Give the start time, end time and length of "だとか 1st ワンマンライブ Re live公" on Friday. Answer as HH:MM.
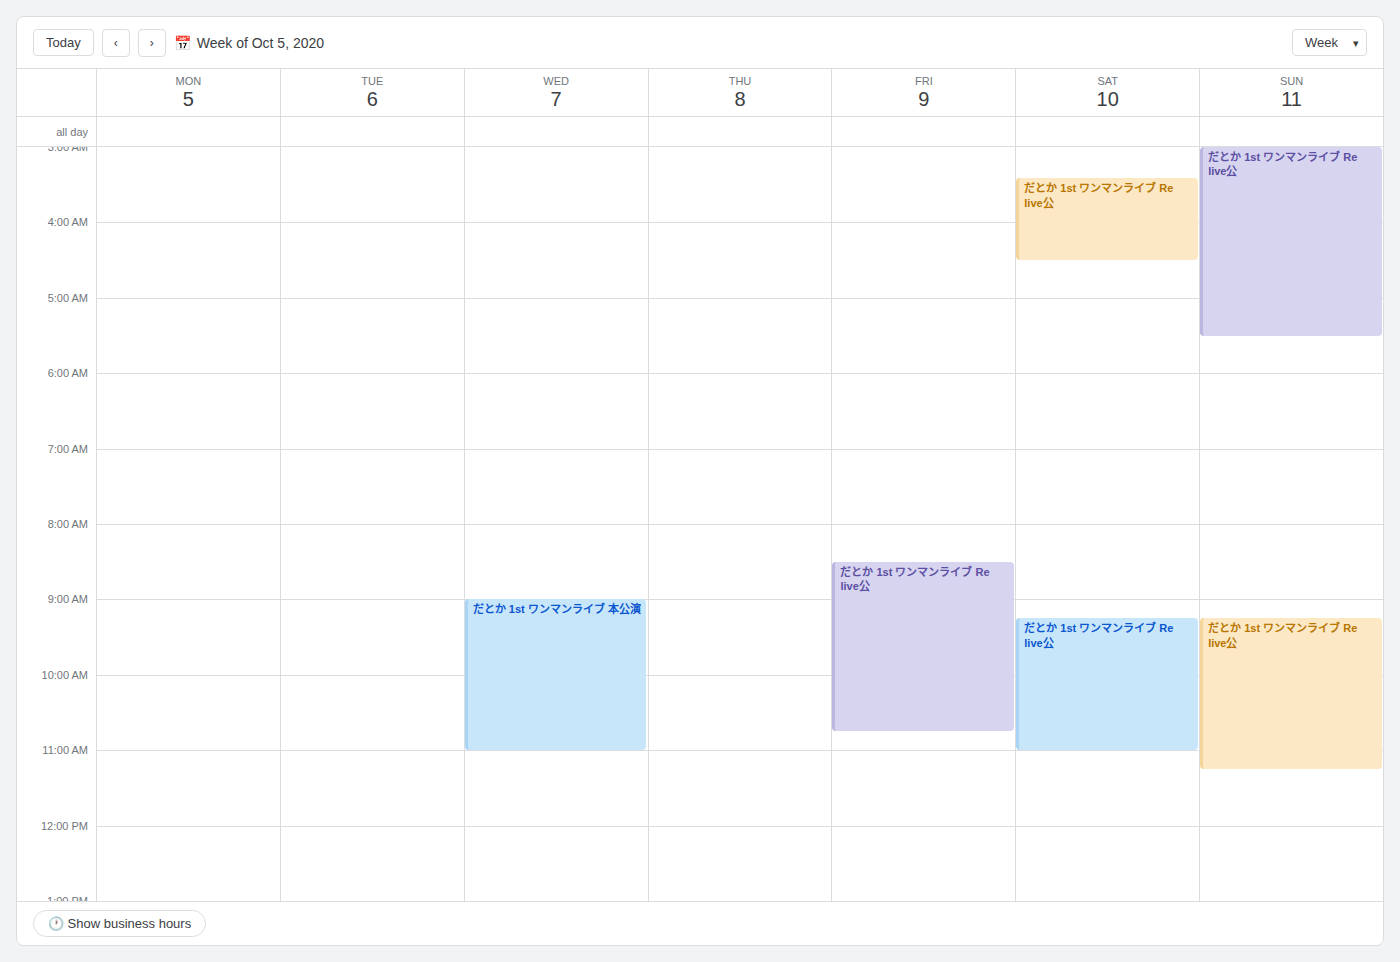
08:30 to 10:45, 2 hours 15 minutes